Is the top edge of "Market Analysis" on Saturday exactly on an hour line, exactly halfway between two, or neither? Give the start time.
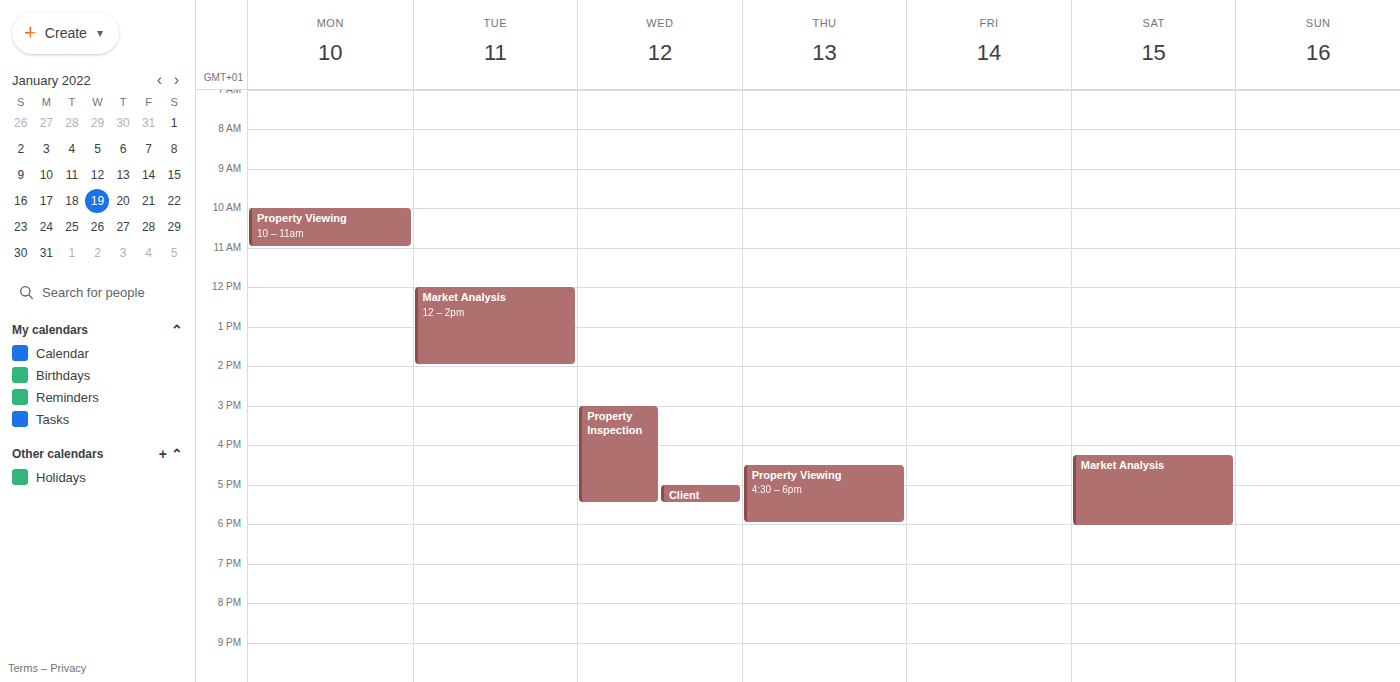
4:15 PM -- neither: a quarter of the way from the 4 PM line to the 5 PM line.